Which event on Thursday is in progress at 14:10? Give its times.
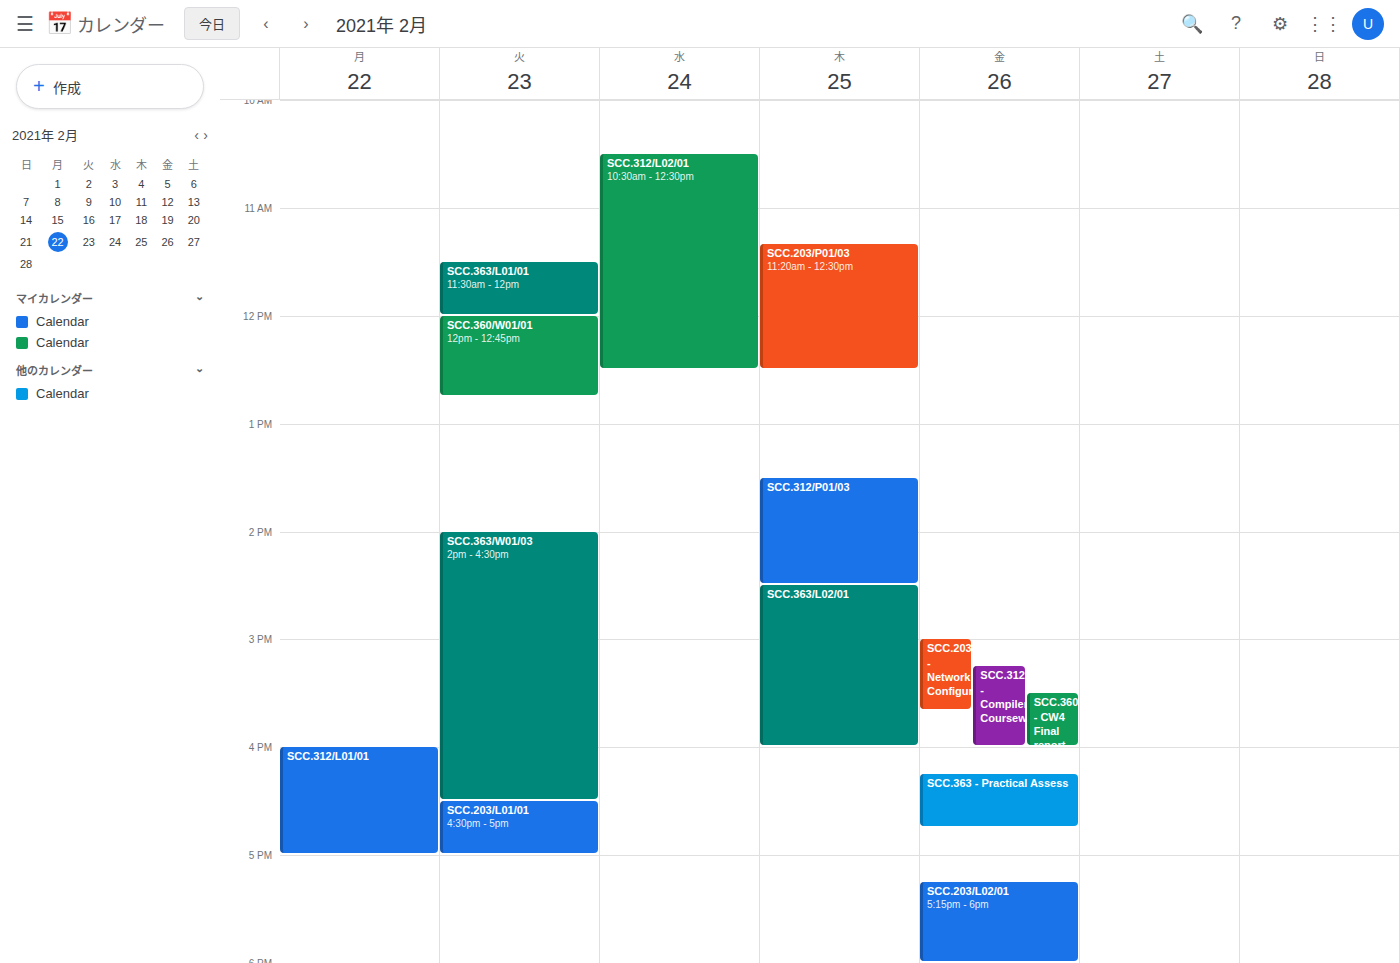
"SCC.312/P01/03", 13:30 to 14:30